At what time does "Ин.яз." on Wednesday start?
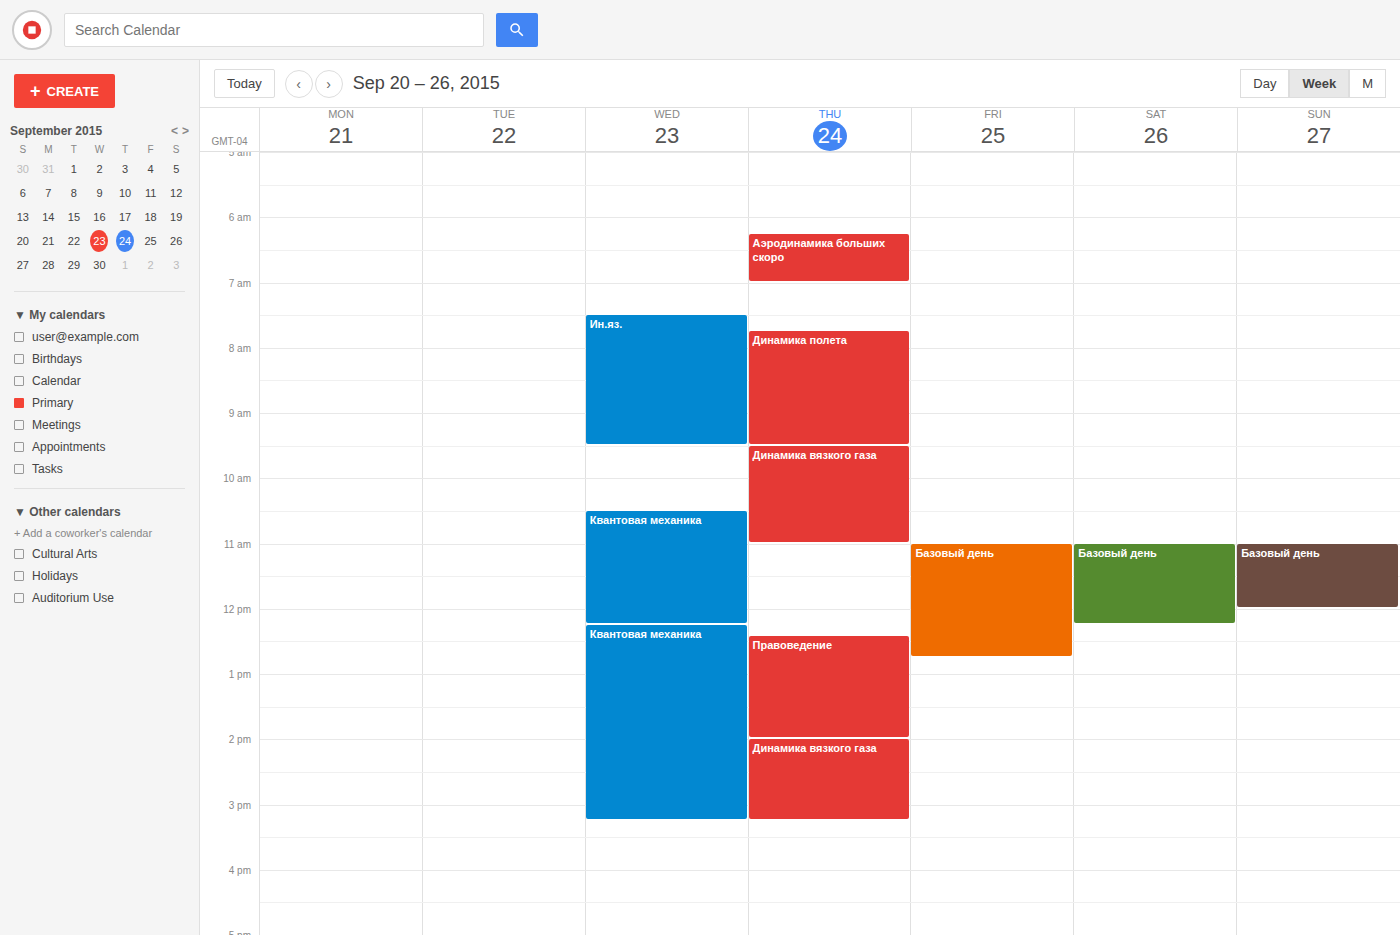
07:30